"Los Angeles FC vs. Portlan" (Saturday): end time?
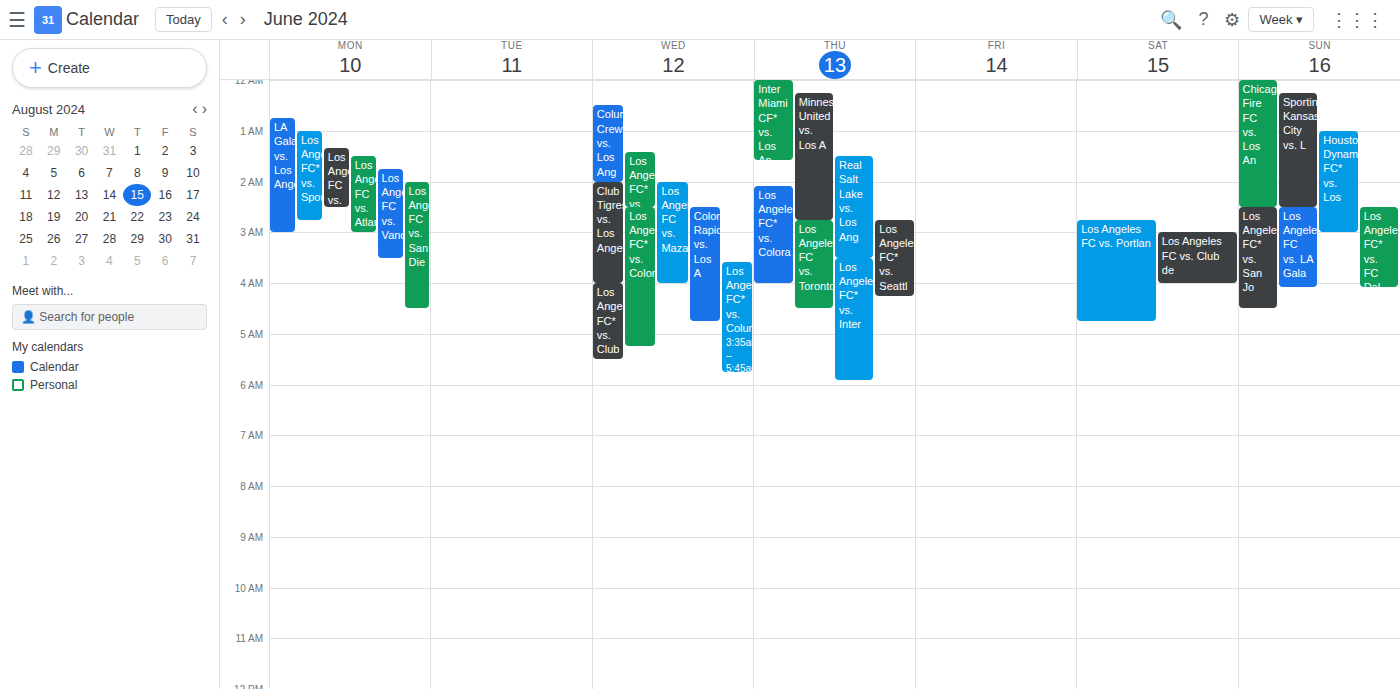
04:45